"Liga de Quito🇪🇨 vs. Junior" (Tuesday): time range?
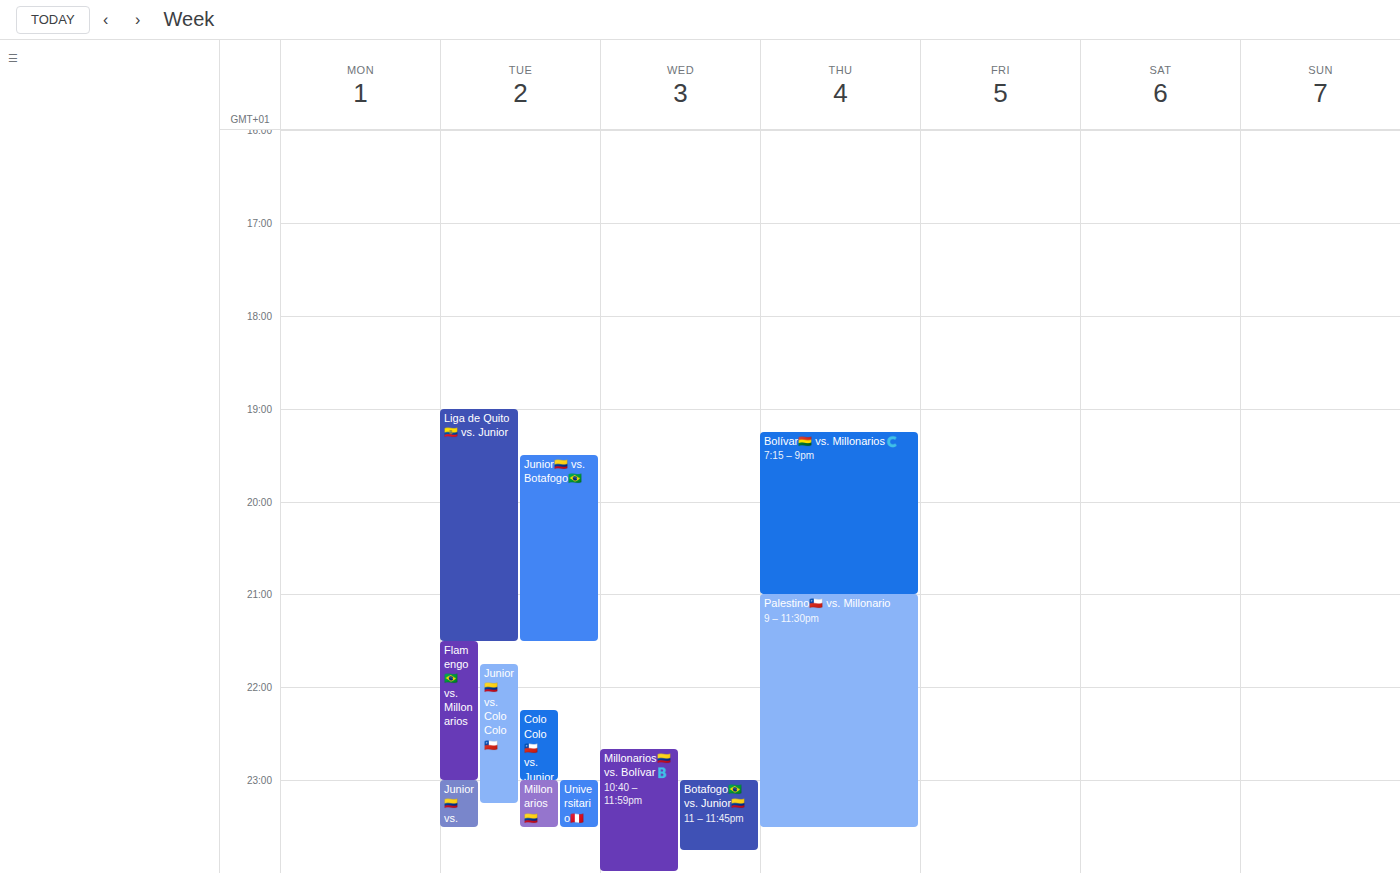
7:00 PM to 9:30 PM